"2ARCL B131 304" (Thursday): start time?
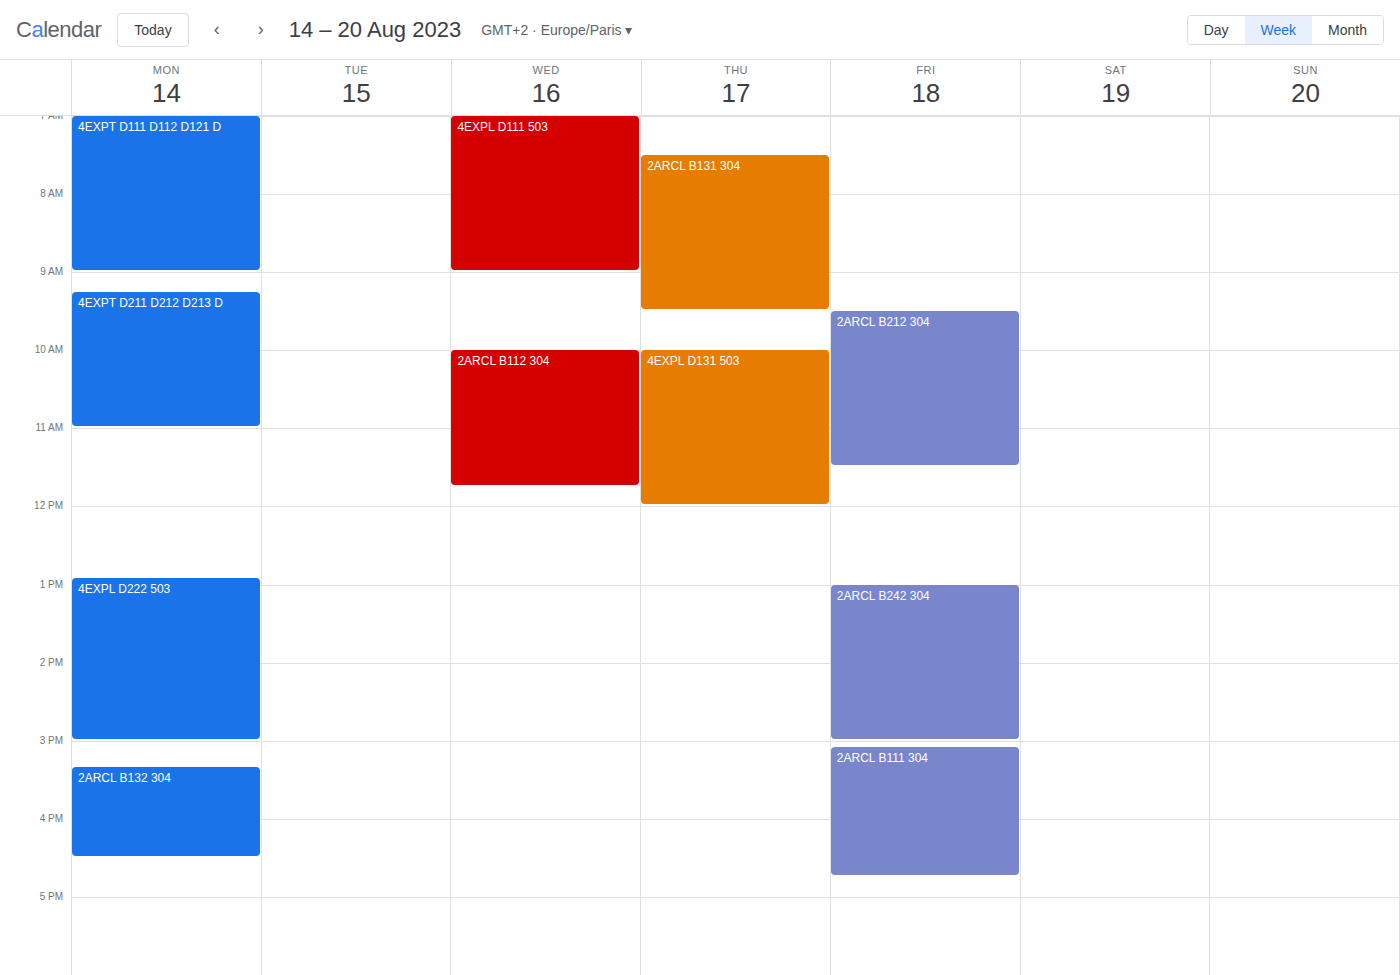
7:30 AM